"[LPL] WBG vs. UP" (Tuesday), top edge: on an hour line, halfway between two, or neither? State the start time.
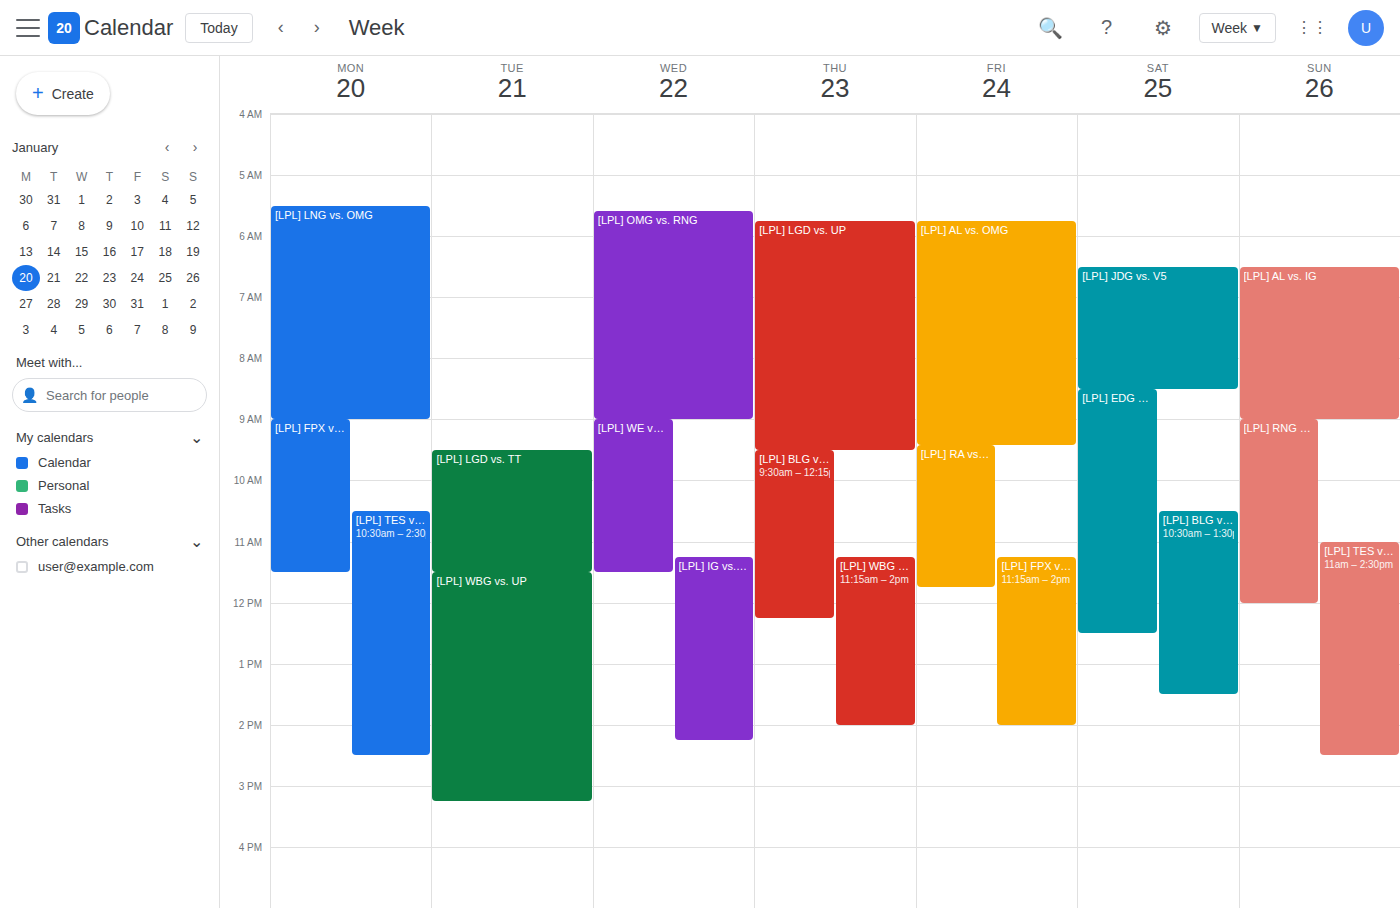
11:30 -- halfway between the 11:00 and 12:00 lines.